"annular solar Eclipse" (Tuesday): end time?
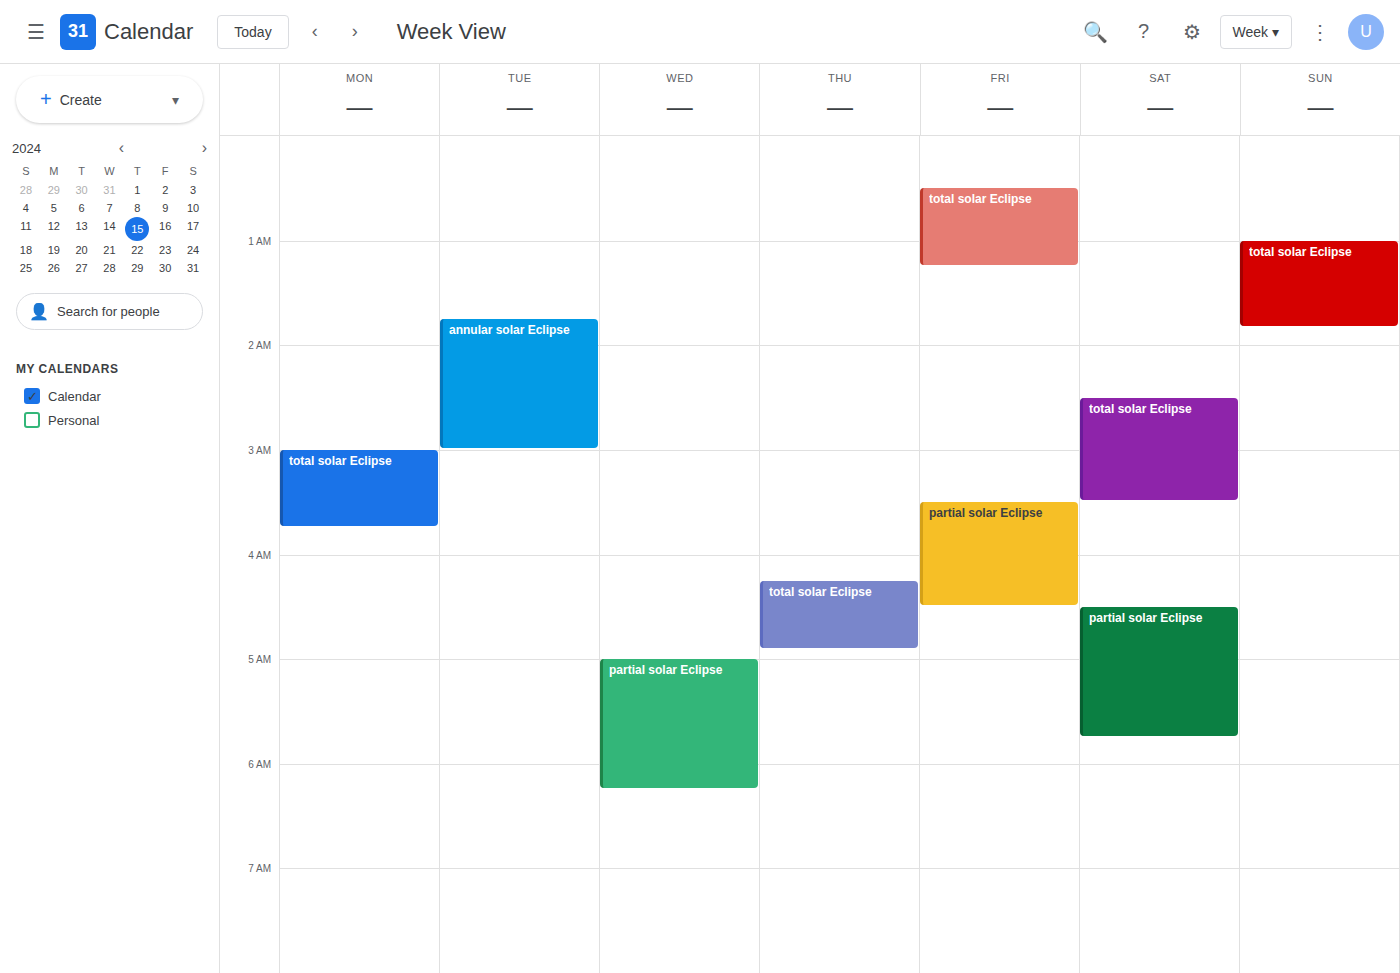
3:00 AM